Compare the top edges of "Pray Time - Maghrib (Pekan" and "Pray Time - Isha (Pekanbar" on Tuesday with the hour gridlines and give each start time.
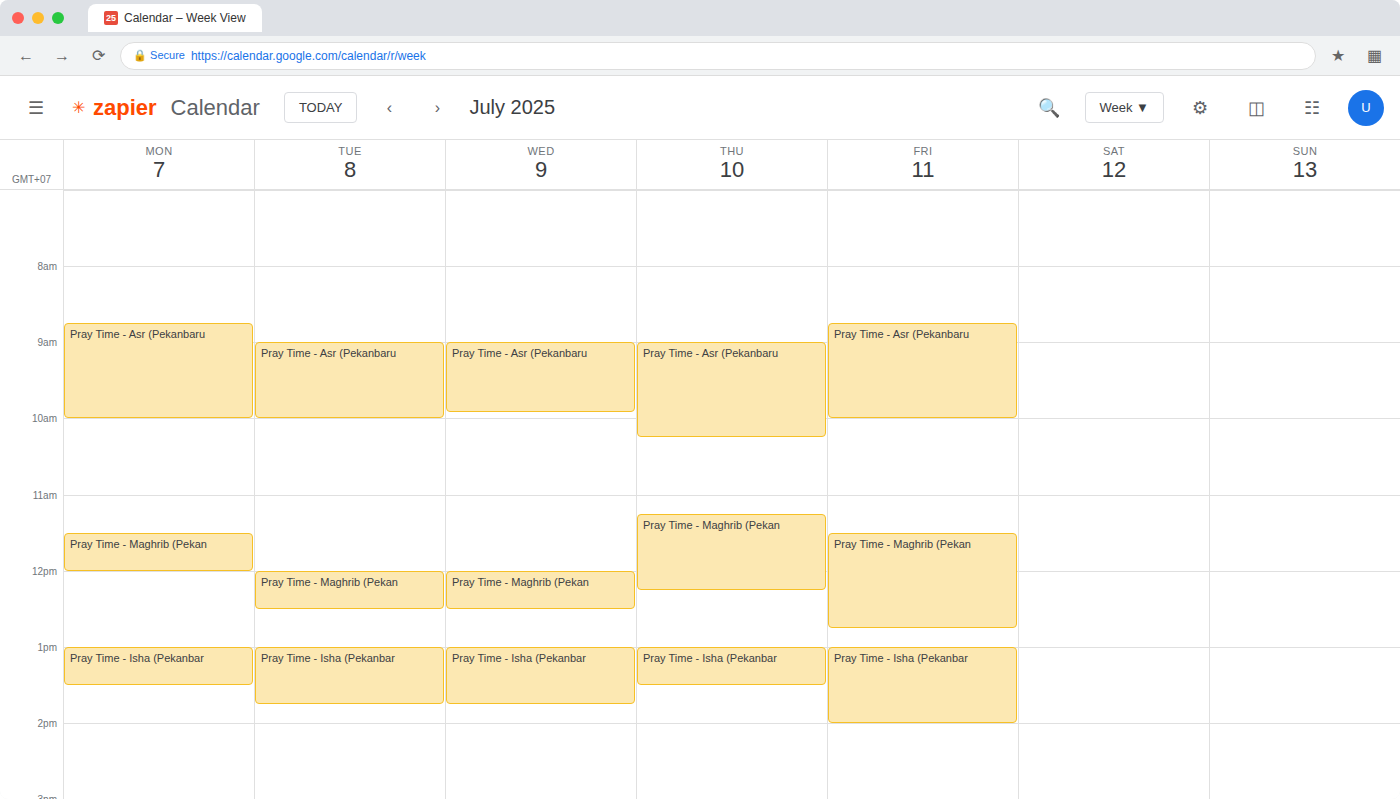
"Pray Time - Maghrib (Pekan": 12:00 PM, exactly on the 12 PM line. "Pray Time - Isha (Pekanbar": 1:00 PM, exactly on the 1 PM line.